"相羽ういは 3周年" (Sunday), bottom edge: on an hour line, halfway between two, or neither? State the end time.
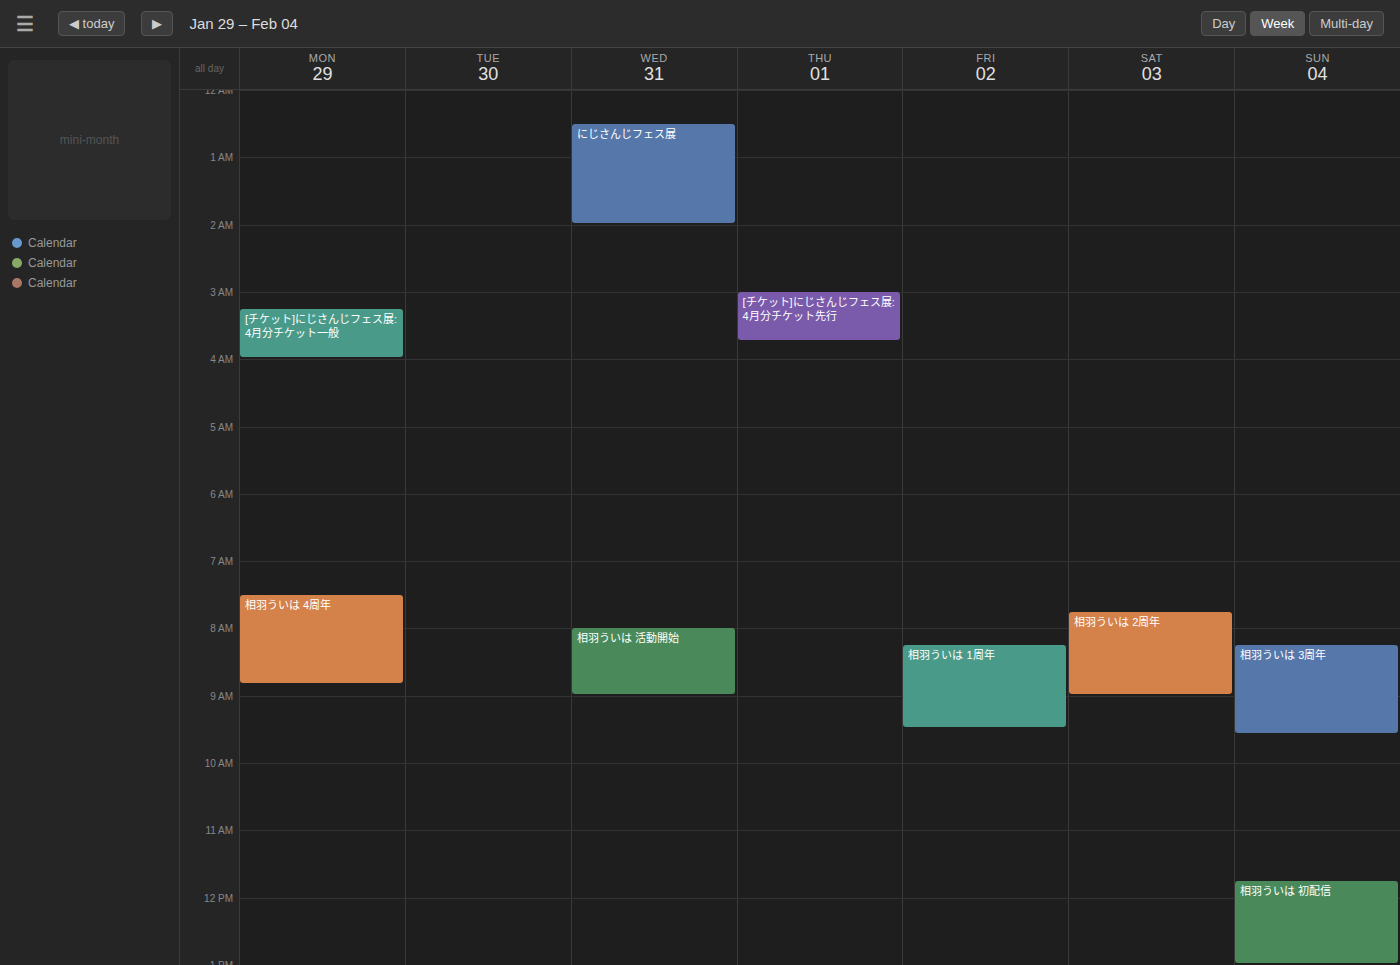
9:35 AM -- neither: 35 minutes below the 9 AM line and 25 minutes above the 10 AM line.